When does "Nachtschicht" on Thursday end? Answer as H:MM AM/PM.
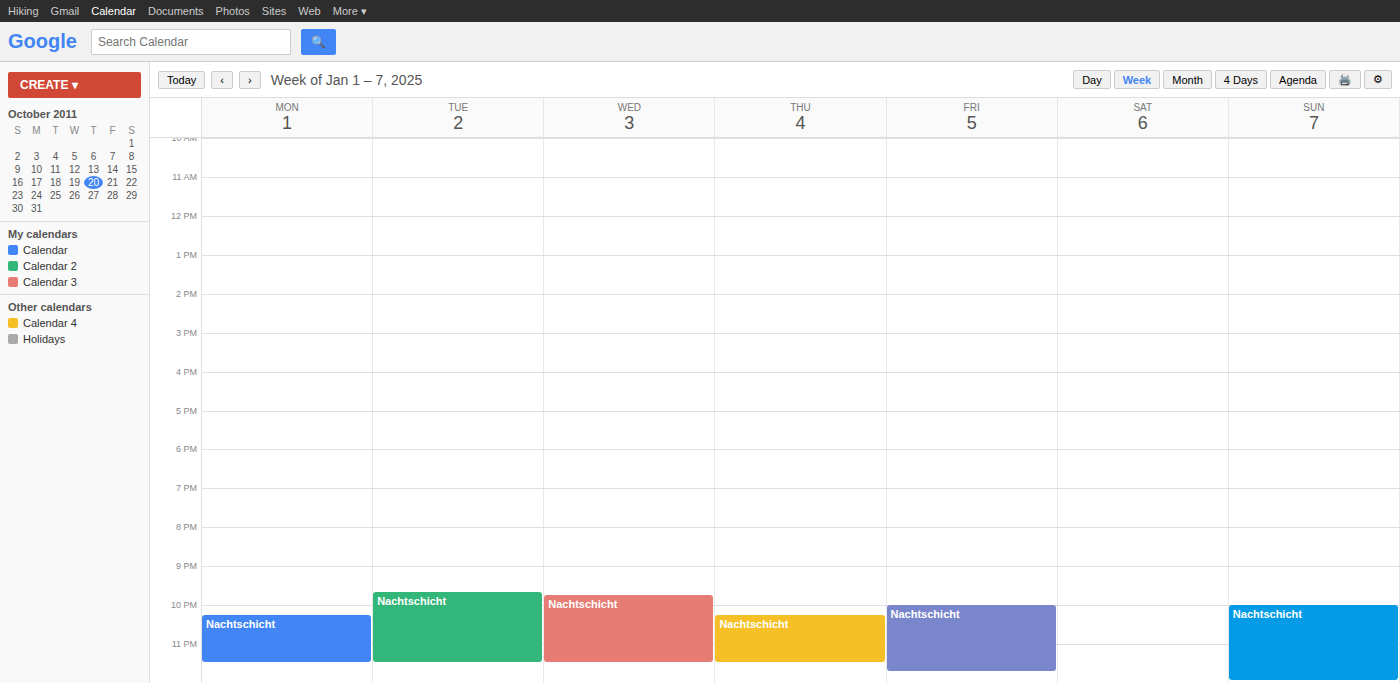
11:30 PM